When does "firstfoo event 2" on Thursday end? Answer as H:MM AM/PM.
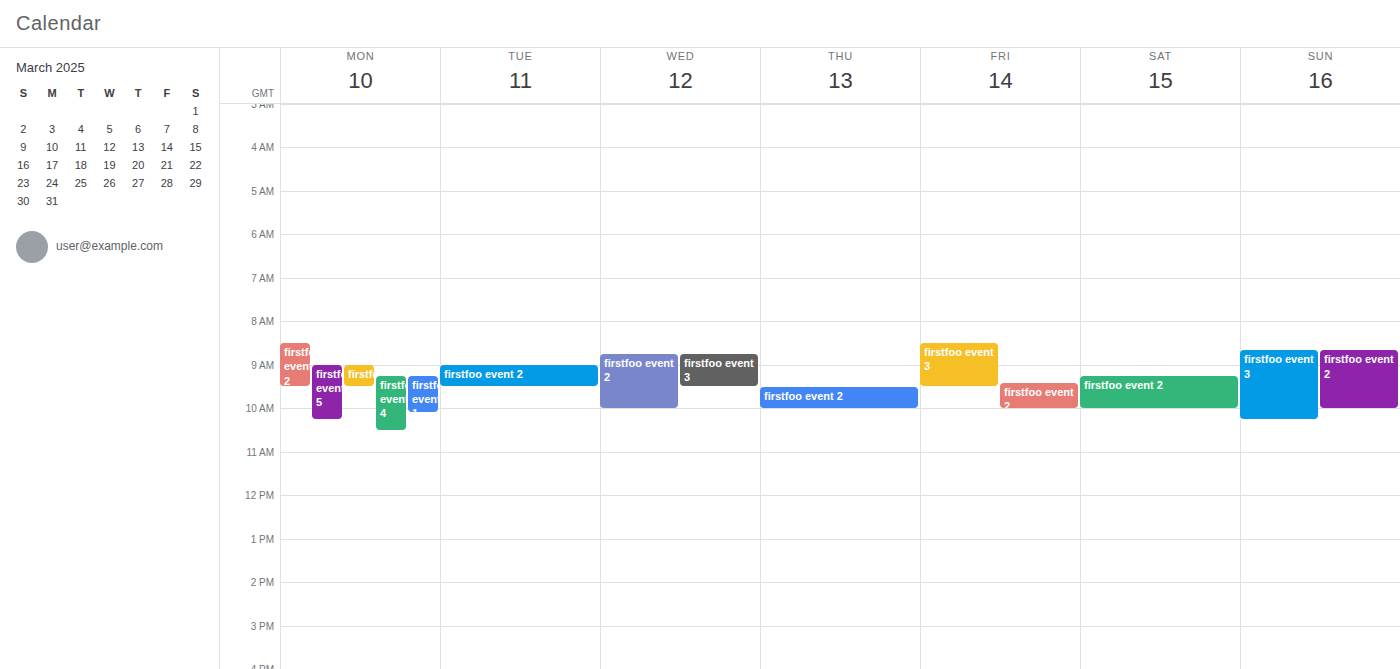
10:00 AM